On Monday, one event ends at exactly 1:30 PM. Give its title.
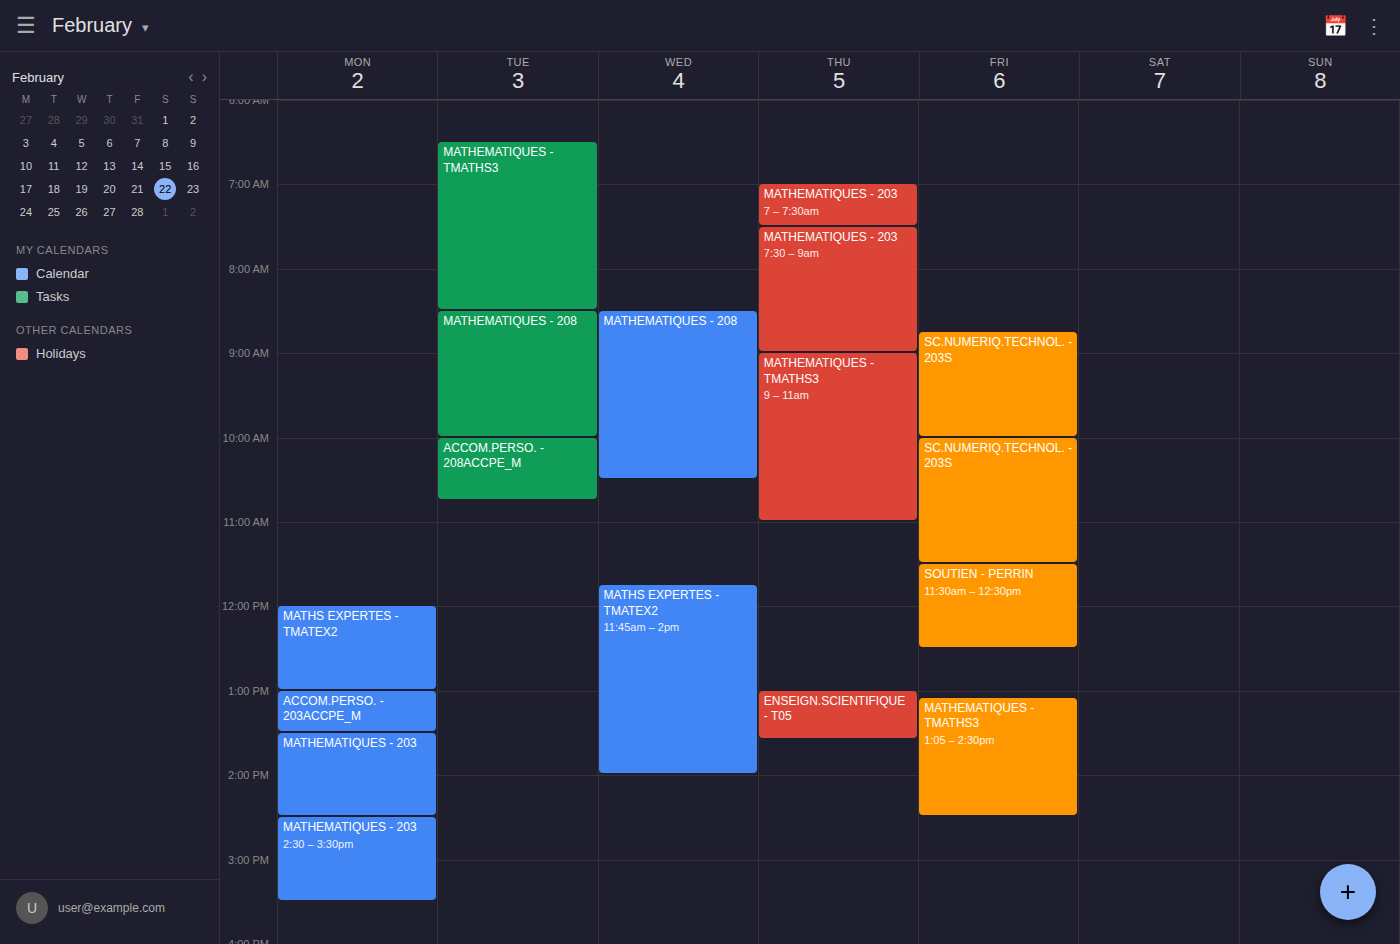
"ACCOM.PERSO. - 203ACCPE_M"